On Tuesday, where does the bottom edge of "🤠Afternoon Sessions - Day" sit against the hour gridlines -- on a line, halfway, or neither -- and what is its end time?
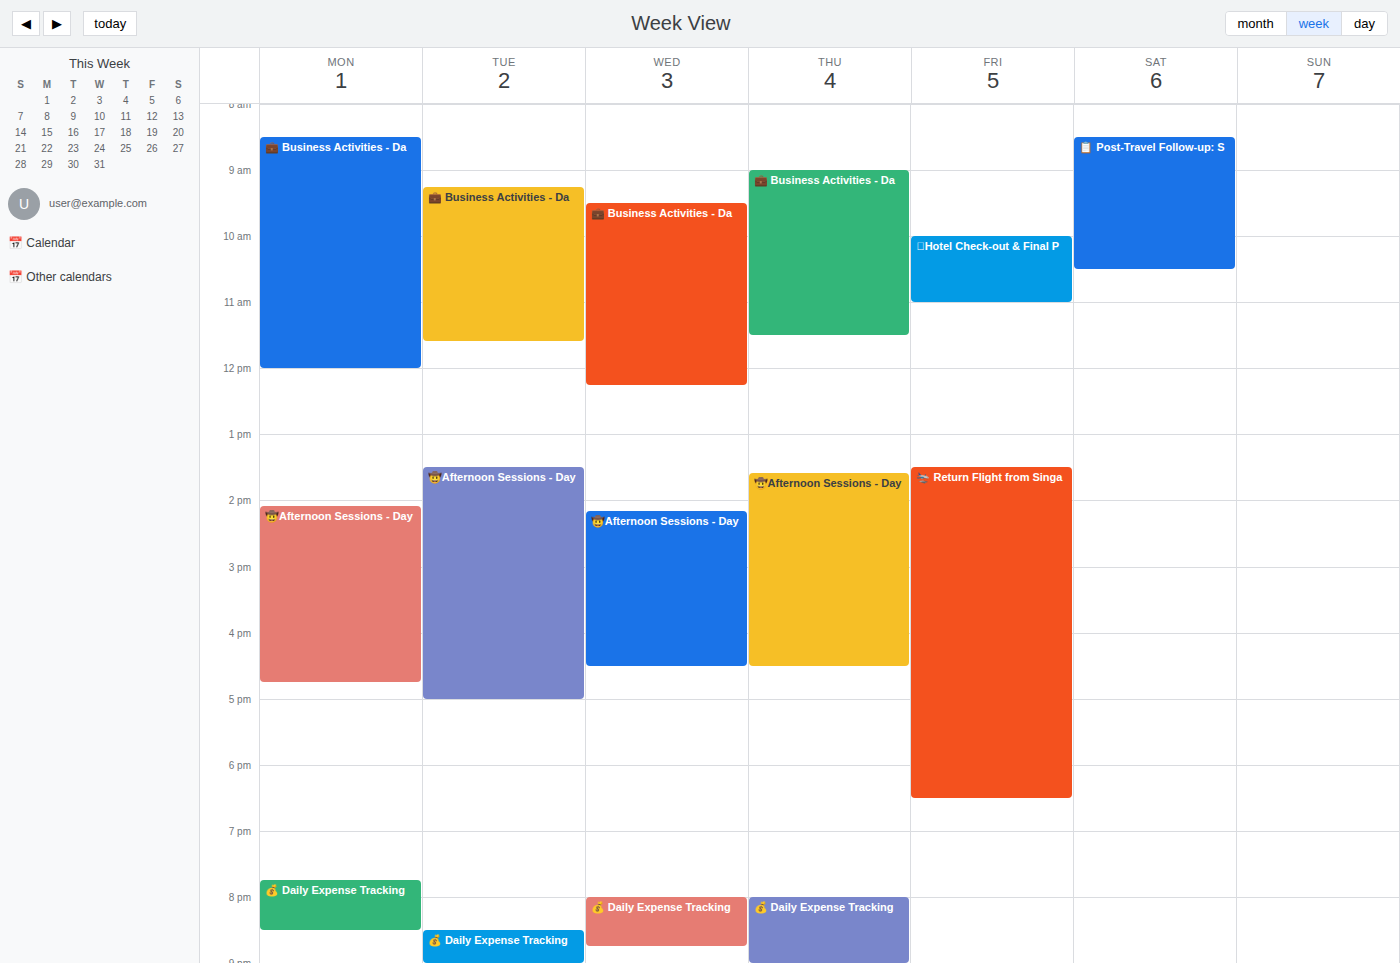
5:00 PM -- exactly on the 5 PM line.